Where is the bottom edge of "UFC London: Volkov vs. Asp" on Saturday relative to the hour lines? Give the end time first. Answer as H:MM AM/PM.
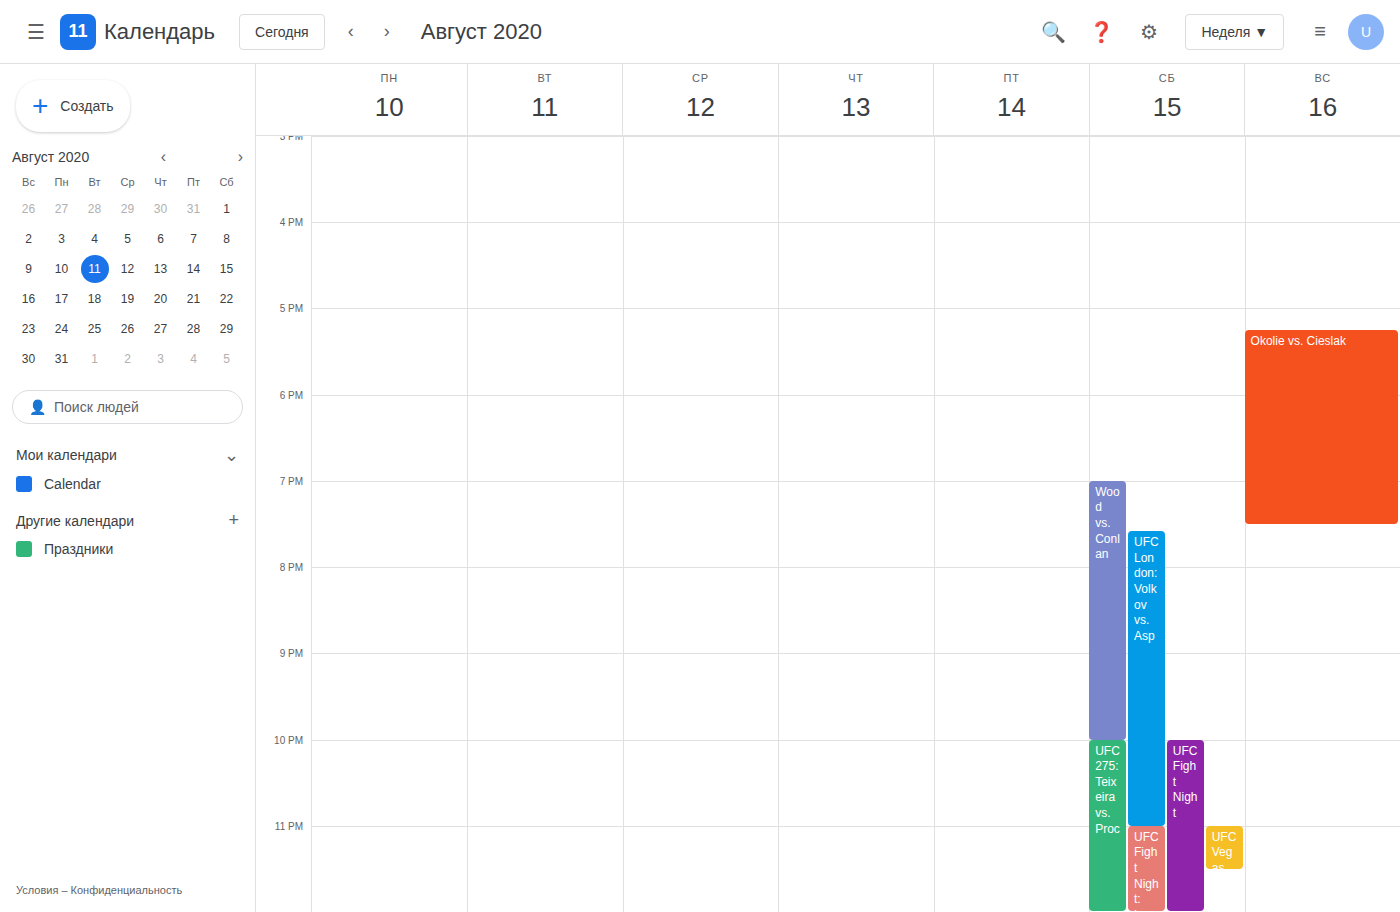
11:00 PM -- exactly on the 11 PM line.